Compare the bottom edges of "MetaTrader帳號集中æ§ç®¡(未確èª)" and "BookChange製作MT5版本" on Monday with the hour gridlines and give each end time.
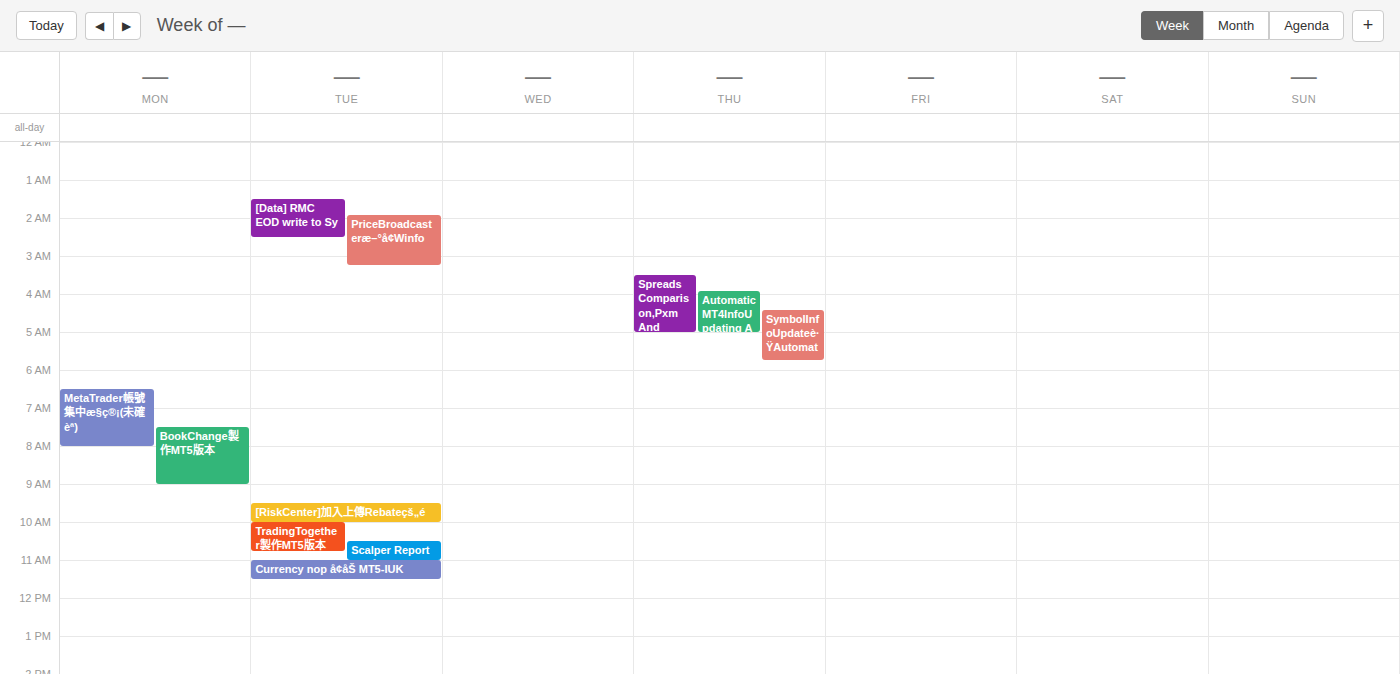
"MetaTrader帳號集中æ§ç®¡(未確èª)": 8:00 AM, exactly on the 8 AM line. "BookChange製作MT5版本": 9:00 AM, exactly on the 9 AM line.